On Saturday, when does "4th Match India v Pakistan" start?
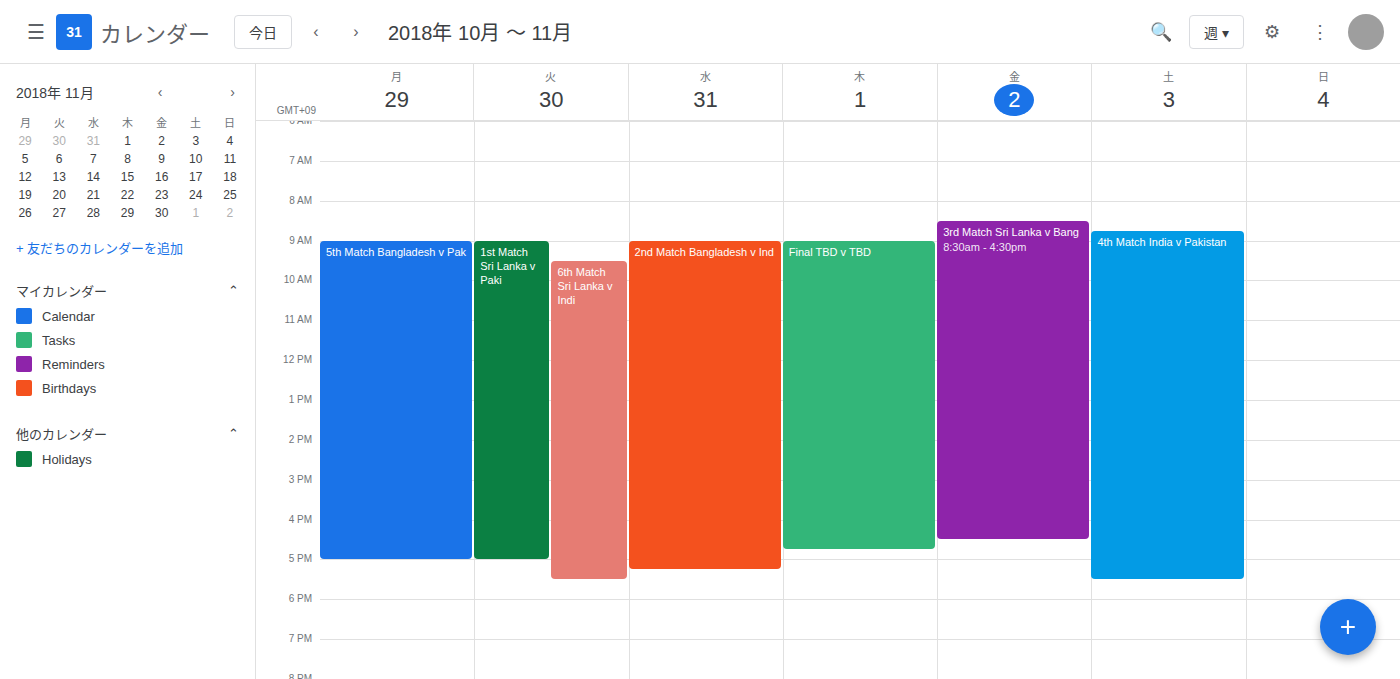
8:45 AM